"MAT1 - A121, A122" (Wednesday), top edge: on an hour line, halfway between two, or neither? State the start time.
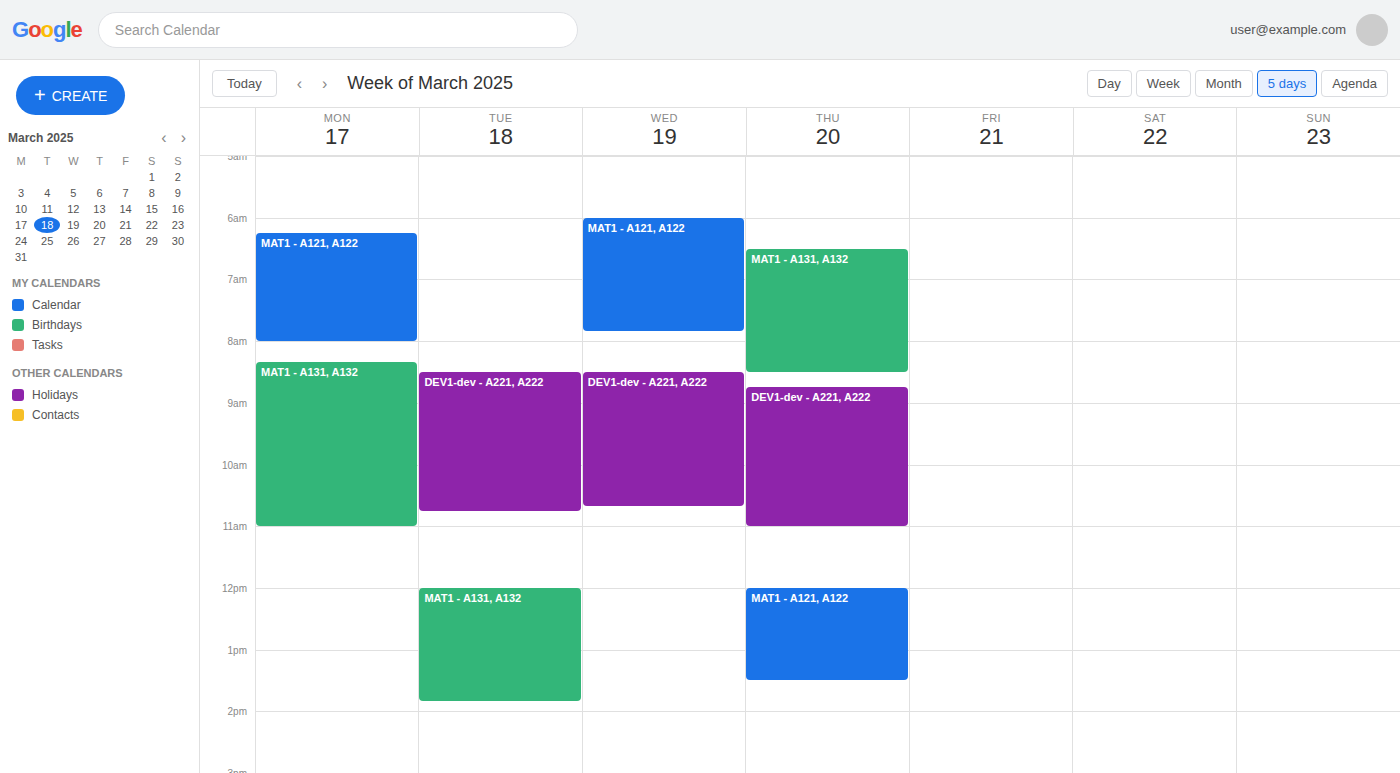
06:00 -- exactly on the 06:00 line.